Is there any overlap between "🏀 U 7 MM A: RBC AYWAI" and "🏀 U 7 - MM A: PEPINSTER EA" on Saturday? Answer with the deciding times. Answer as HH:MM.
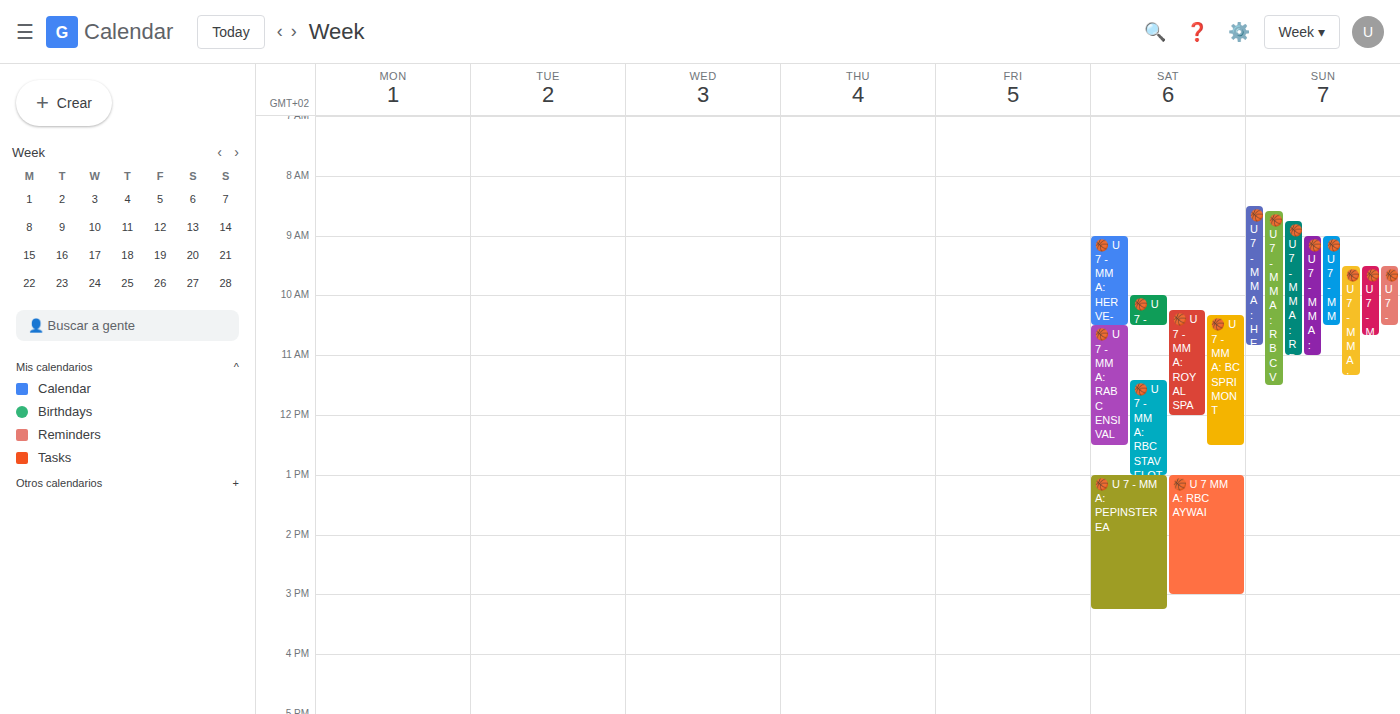
"🏀 U 7 MM A: RBC AYWAI" runs 13:00 to 15:00, inside "🏀 U 7 - MM A: PEPINSTER EA" -- they overlap.